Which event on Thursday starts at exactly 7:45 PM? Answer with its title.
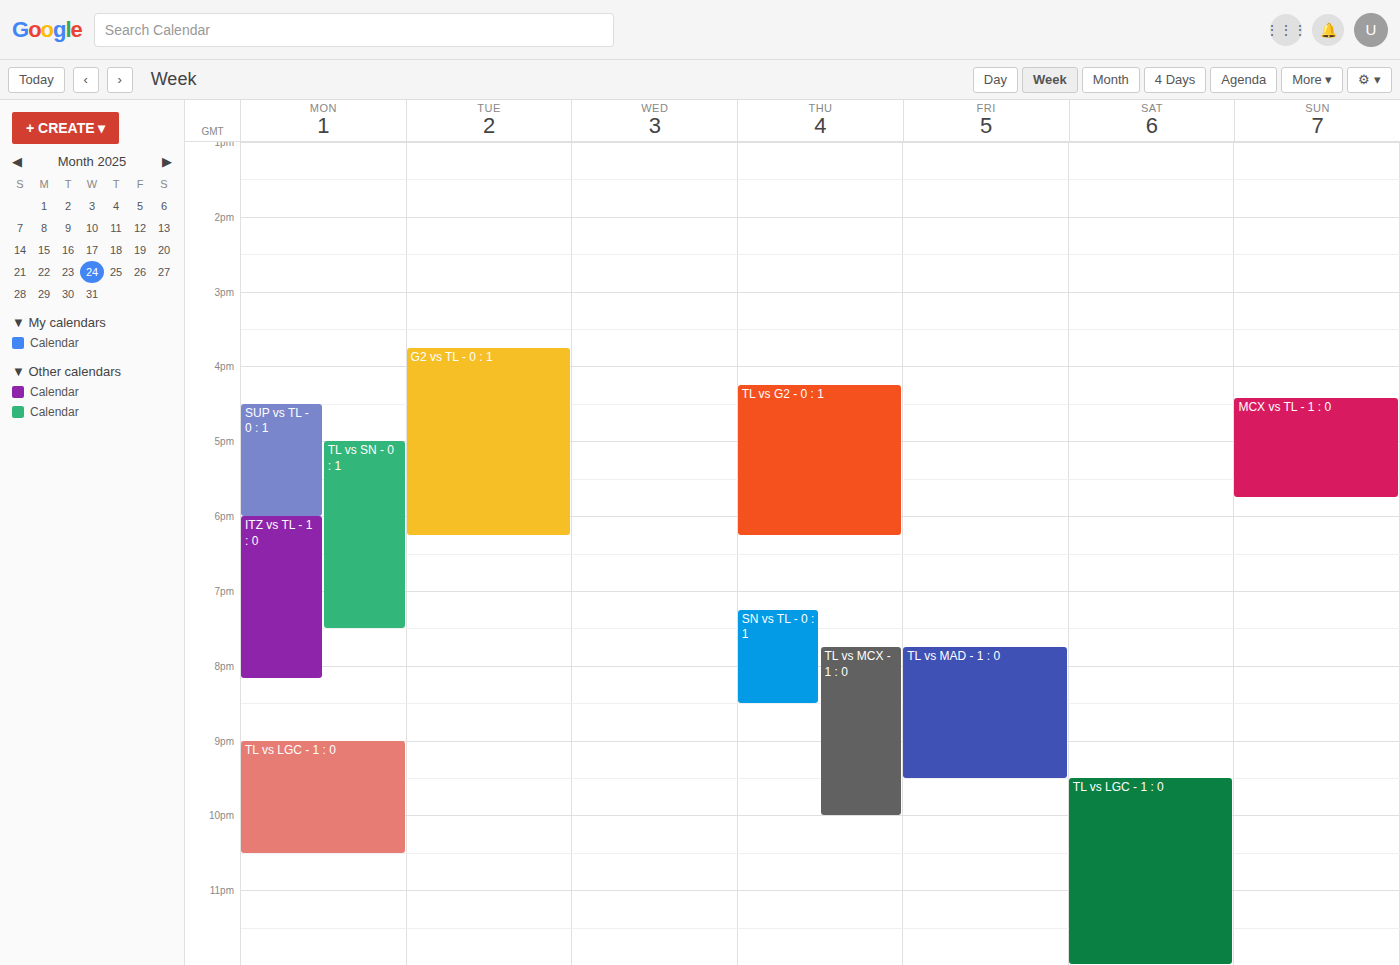
"TL vs MCX - 1 : 0"